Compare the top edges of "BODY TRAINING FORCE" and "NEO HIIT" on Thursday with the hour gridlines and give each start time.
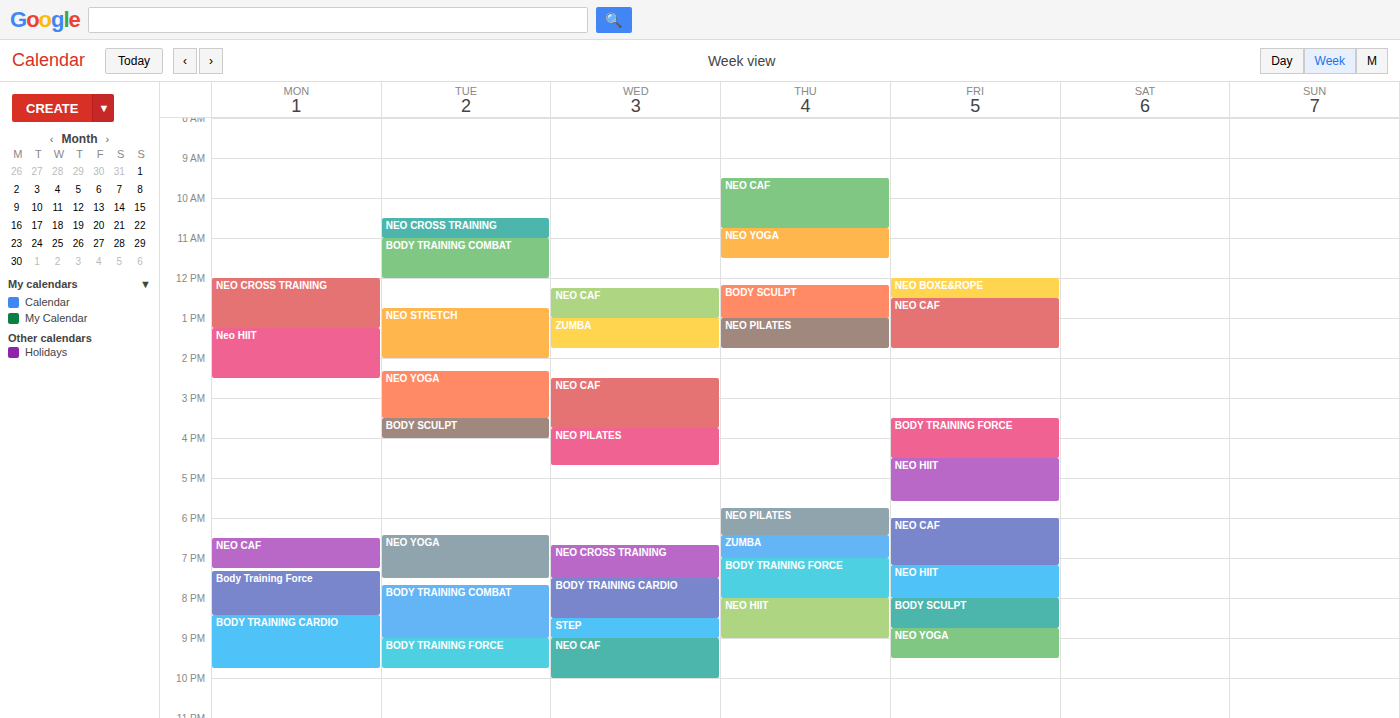
"BODY TRAINING FORCE": 19:00, exactly on the 19:00 line. "NEO HIIT": 20:00, exactly on the 20:00 line.